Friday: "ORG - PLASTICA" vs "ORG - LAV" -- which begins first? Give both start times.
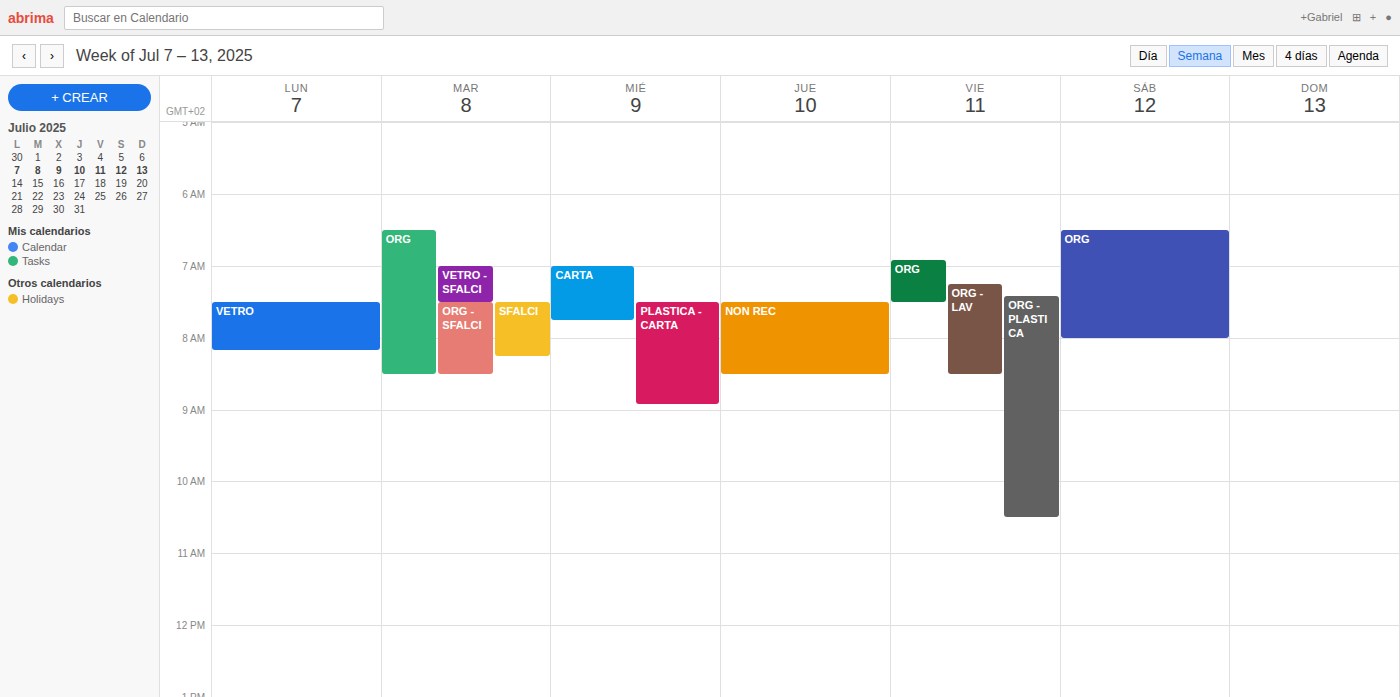
"ORG - LAV" 7:15 AM; "ORG - PLASTICA" 7:25 AM.